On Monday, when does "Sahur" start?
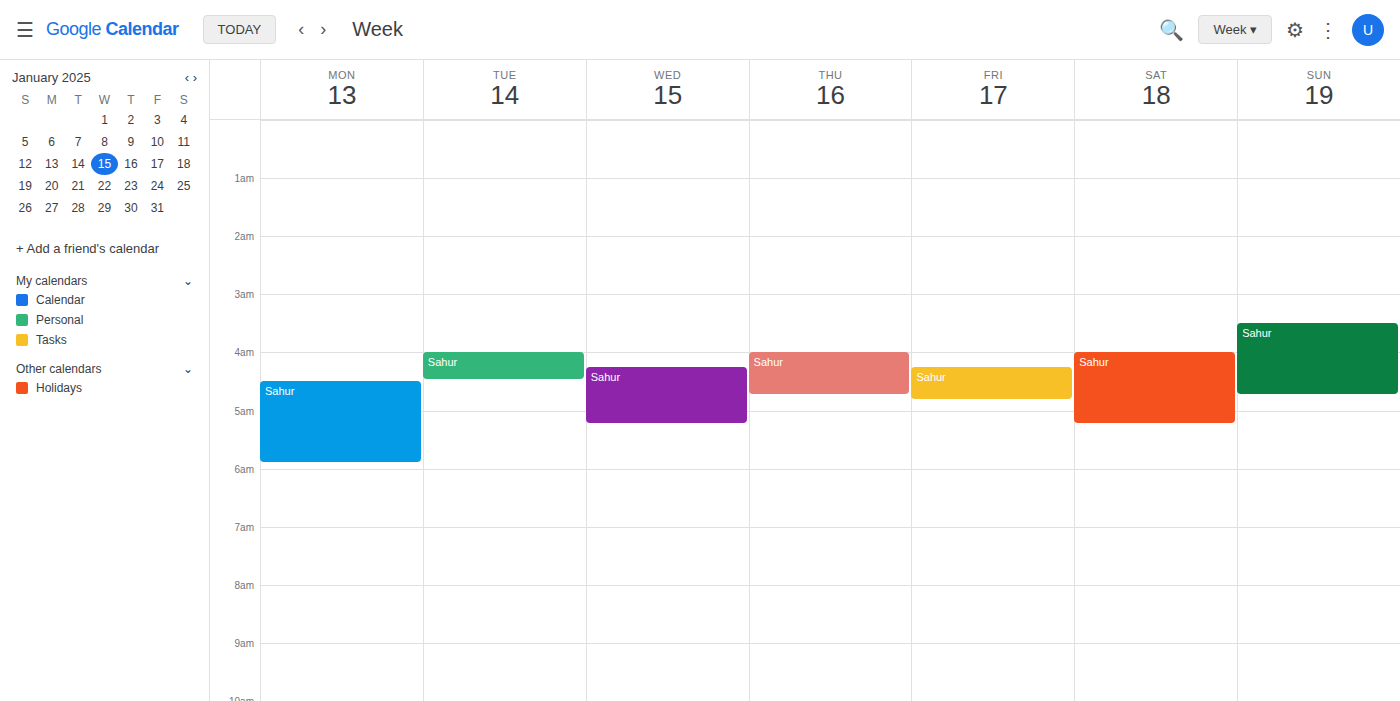
4:30 AM